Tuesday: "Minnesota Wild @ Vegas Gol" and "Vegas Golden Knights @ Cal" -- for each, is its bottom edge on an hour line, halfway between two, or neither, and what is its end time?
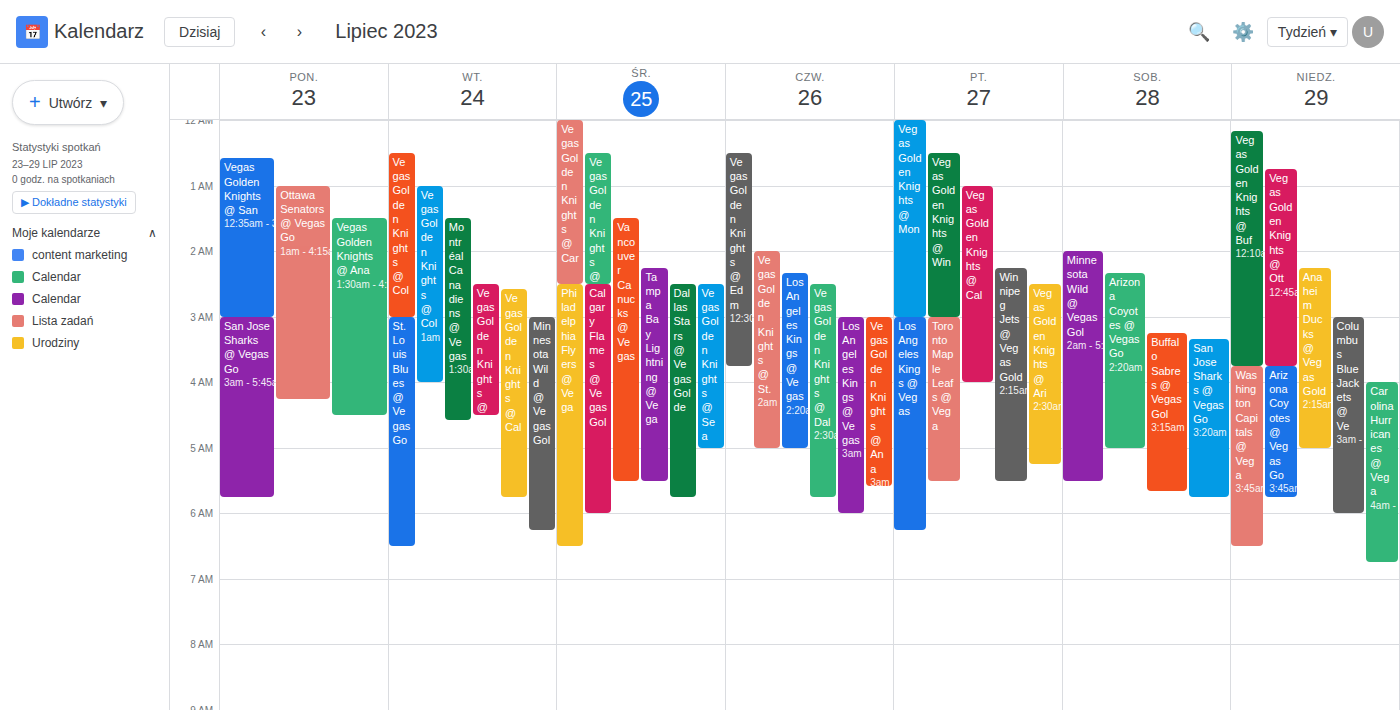
"Minnesota Wild @ Vegas Gol": 6:15 AM, neither: a quarter of the way from the 6 AM line to the 7 AM line. "Vegas Golden Knights @ Cal": 5:45 AM, neither: three quarters of the way from the 5 AM line to the 6 AM line.